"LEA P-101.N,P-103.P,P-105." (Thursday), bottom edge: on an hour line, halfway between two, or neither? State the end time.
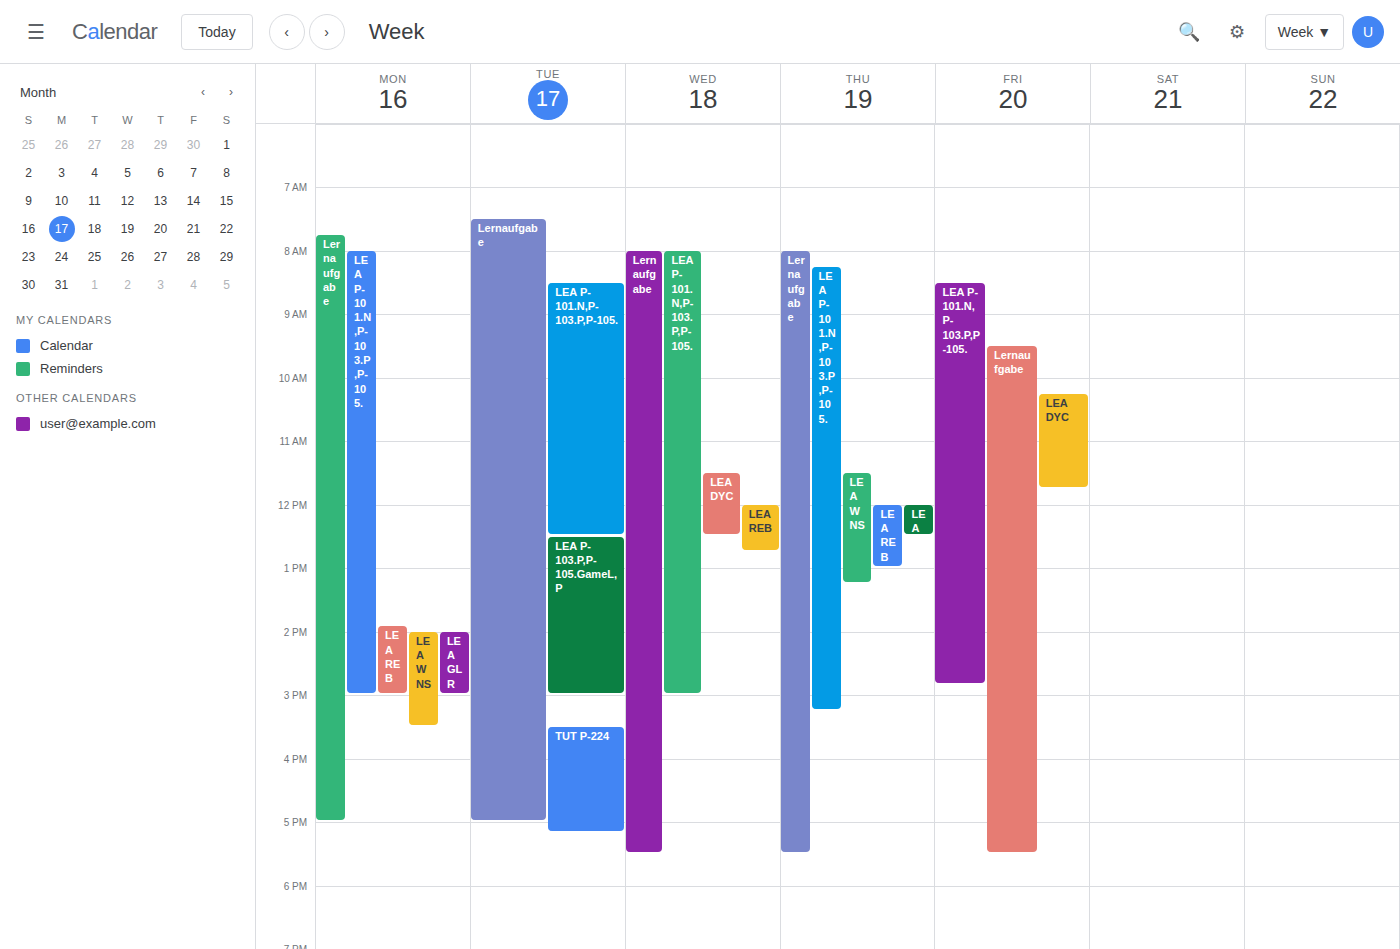
3:15 PM -- neither: a quarter of the way from the 3 PM line to the 4 PM line.